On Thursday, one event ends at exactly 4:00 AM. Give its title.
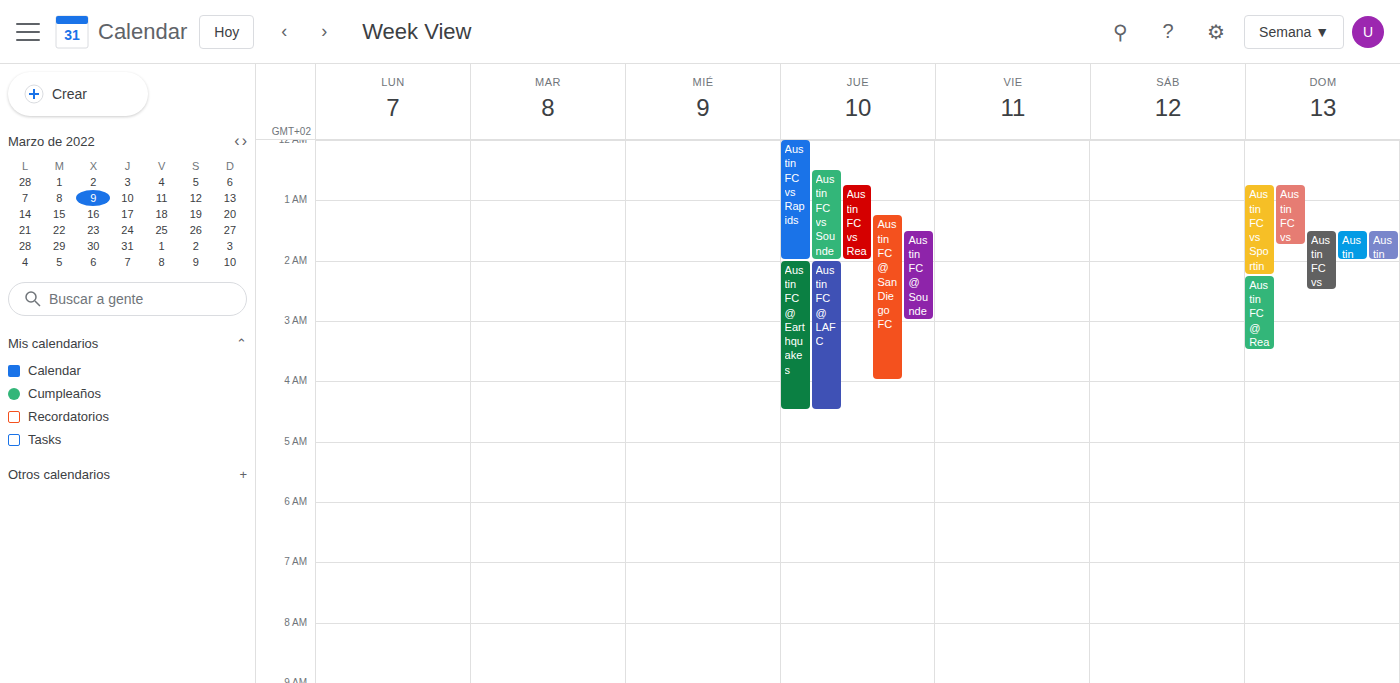
"Austin FC @ San Diego FC"